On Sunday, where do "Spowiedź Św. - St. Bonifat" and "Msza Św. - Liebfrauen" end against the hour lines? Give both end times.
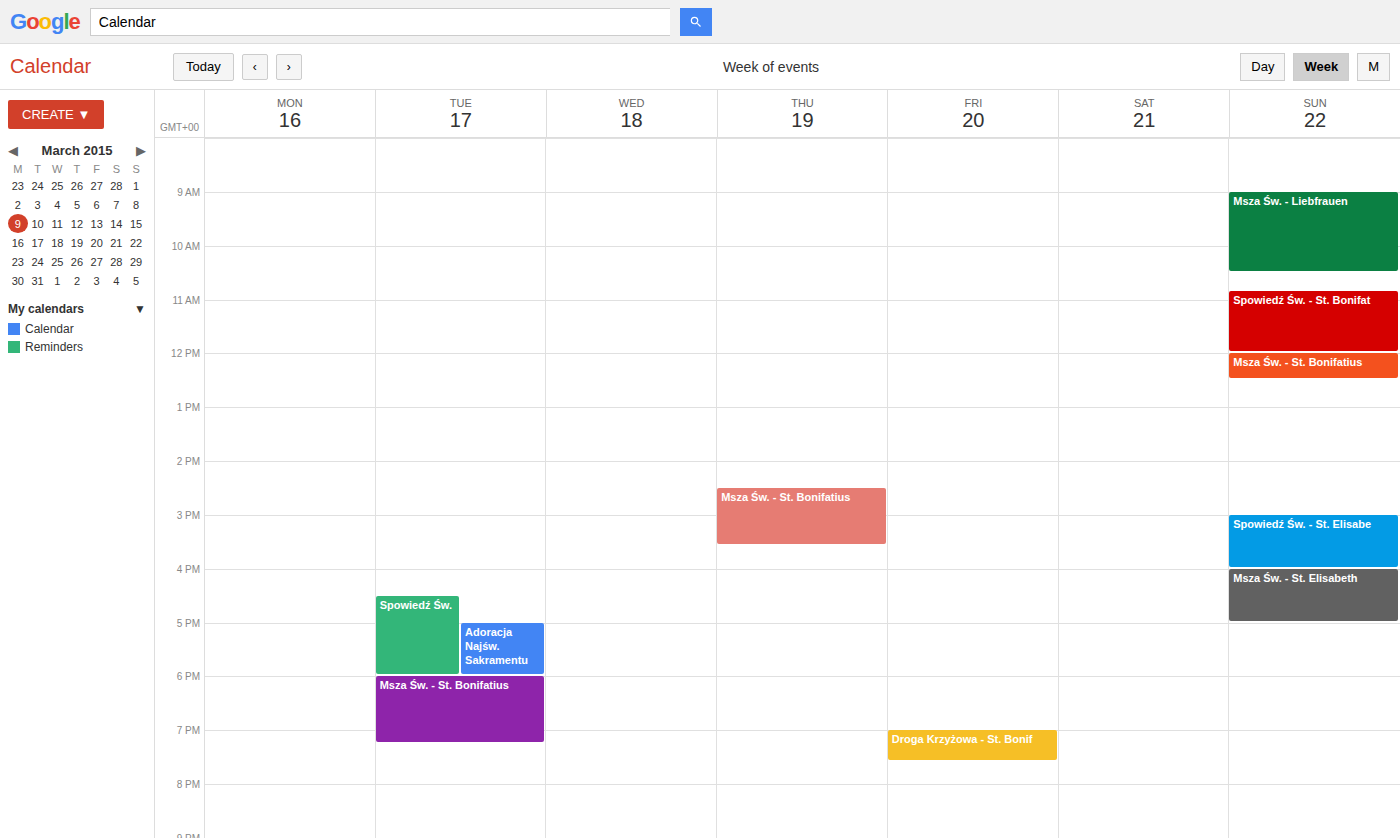
"Spowiedź Św. - St. Bonifat": 12:00 PM, exactly on the 12 PM line. "Msza Św. - Liebfrauen": 10:30 AM, halfway between the 10 AM and 11 AM lines.